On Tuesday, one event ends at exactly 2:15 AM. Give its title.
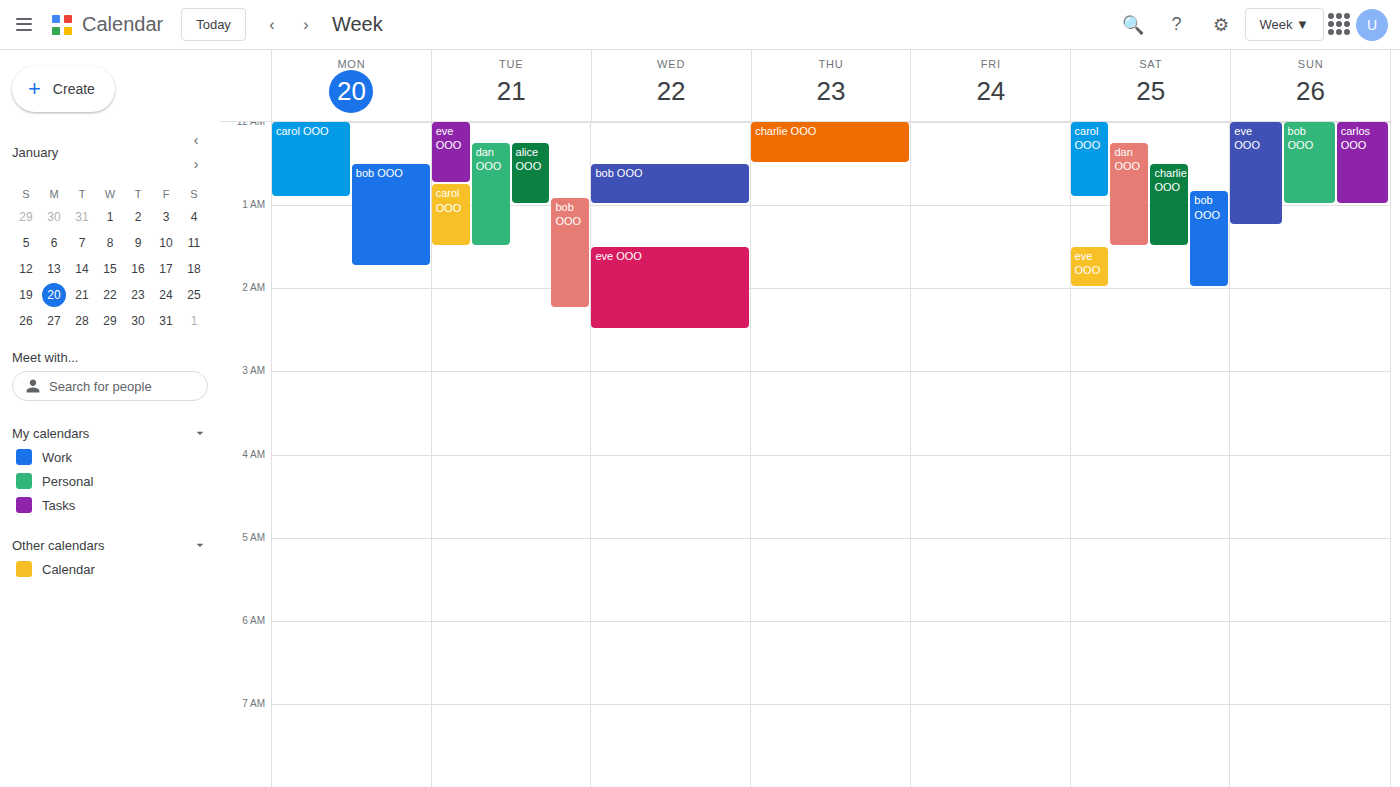
"bob OOO"